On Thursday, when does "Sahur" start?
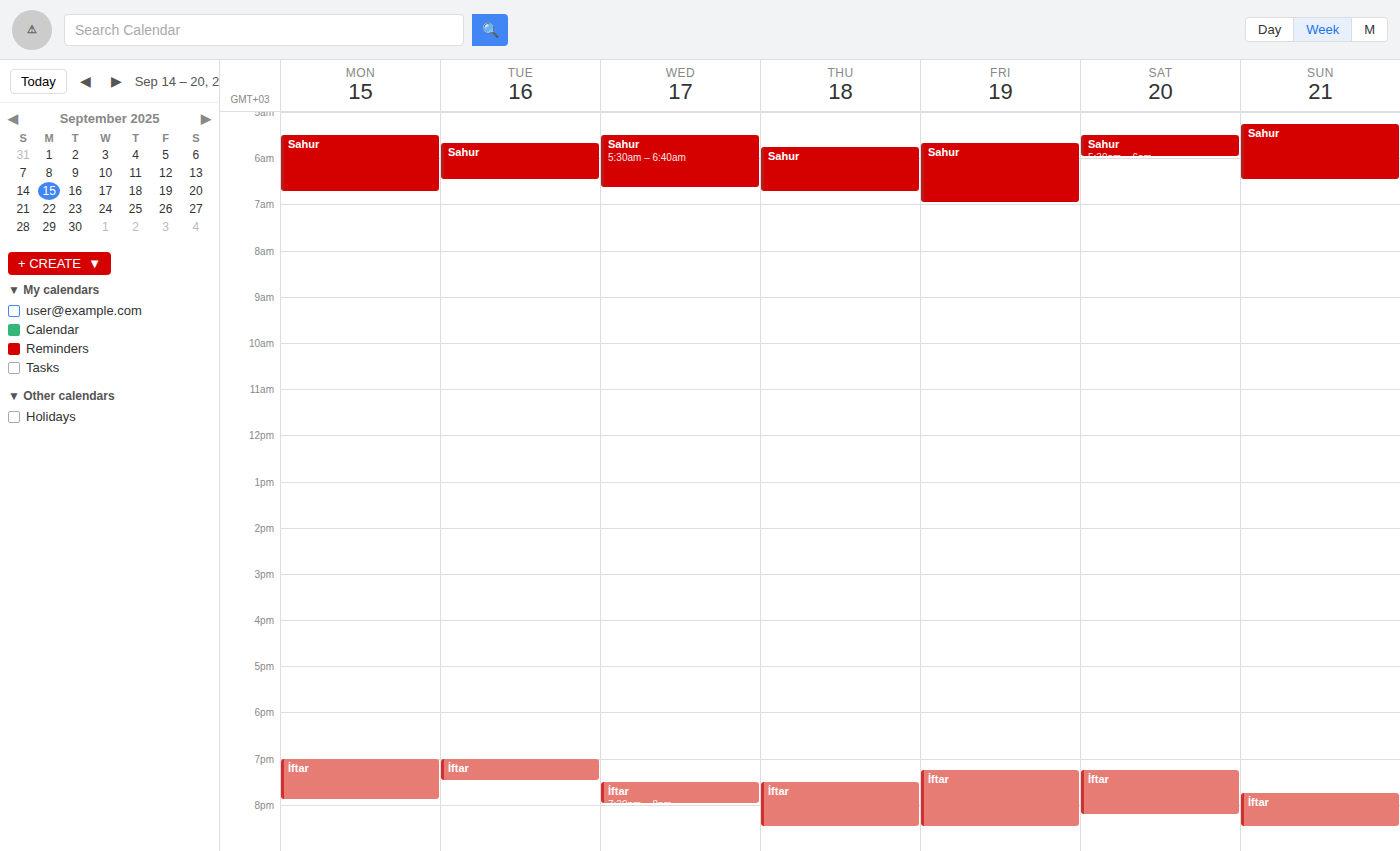
5:45 AM